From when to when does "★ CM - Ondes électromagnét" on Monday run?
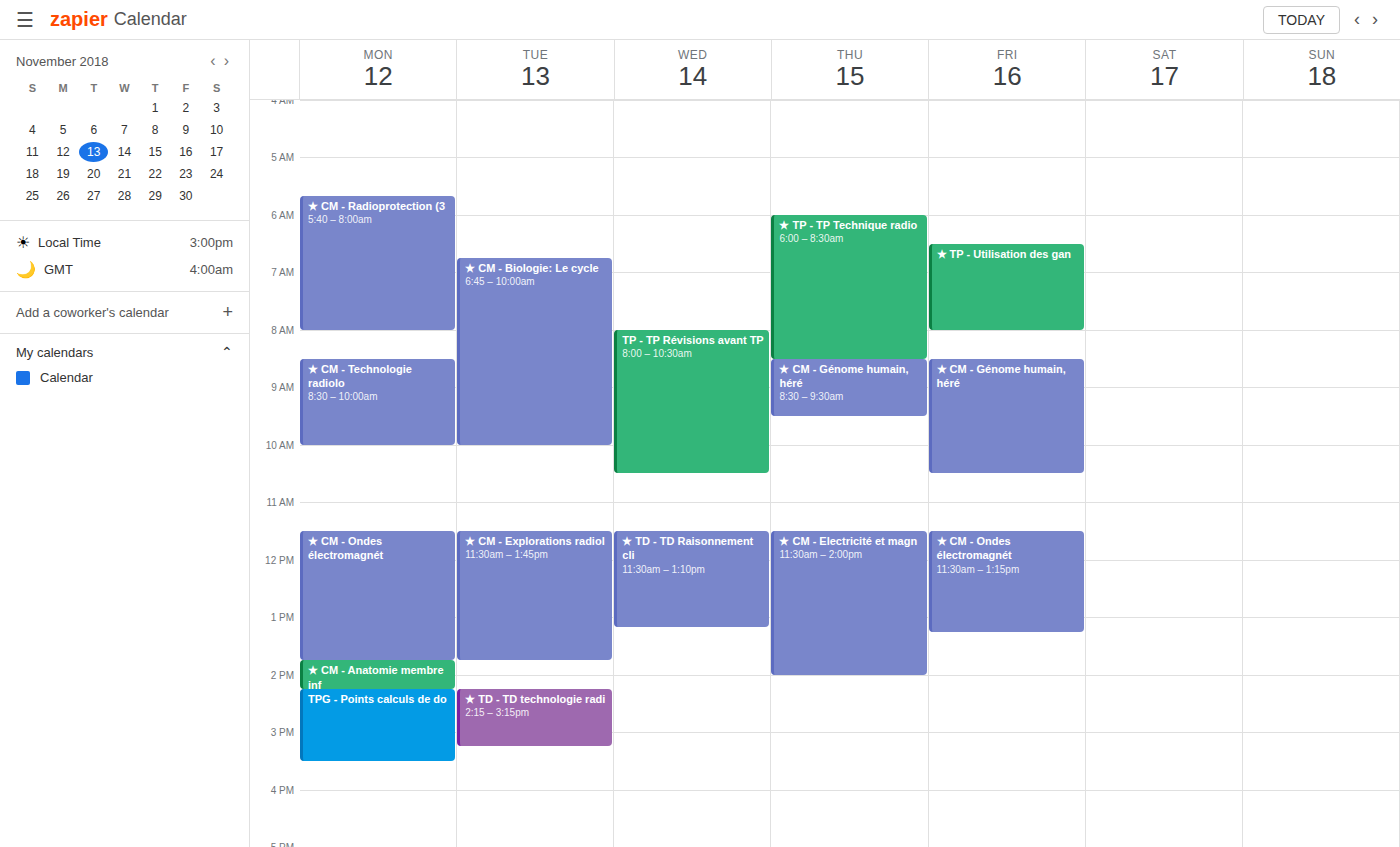
11:30 AM to 1:45 PM